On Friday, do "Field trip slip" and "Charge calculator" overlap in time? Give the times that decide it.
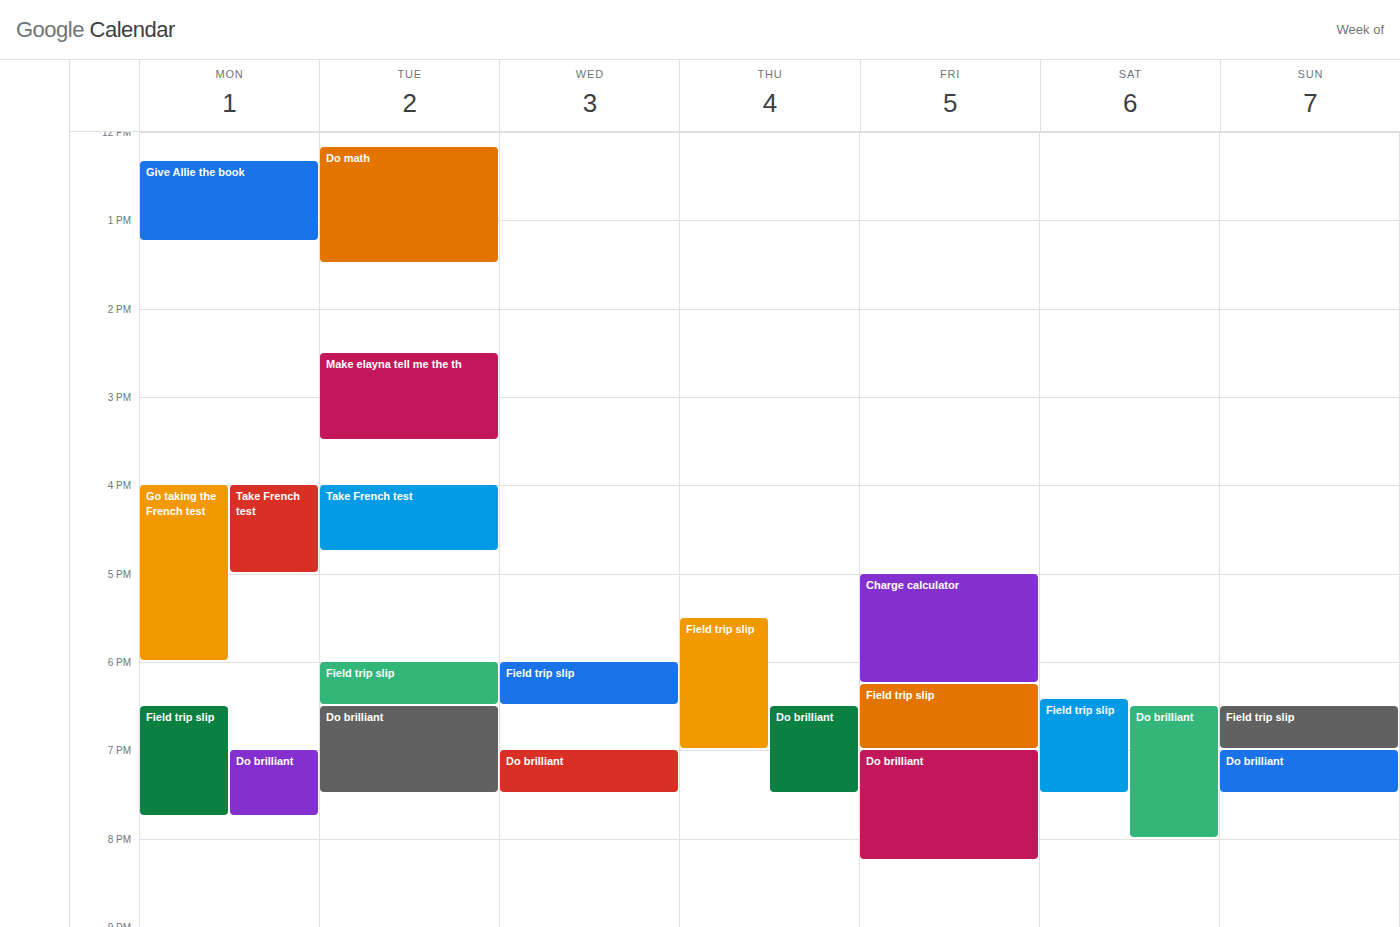
"Charge calculator" ends at 6:15 PM, exactly when "Field trip slip" starts -- they touch but do not overlap.